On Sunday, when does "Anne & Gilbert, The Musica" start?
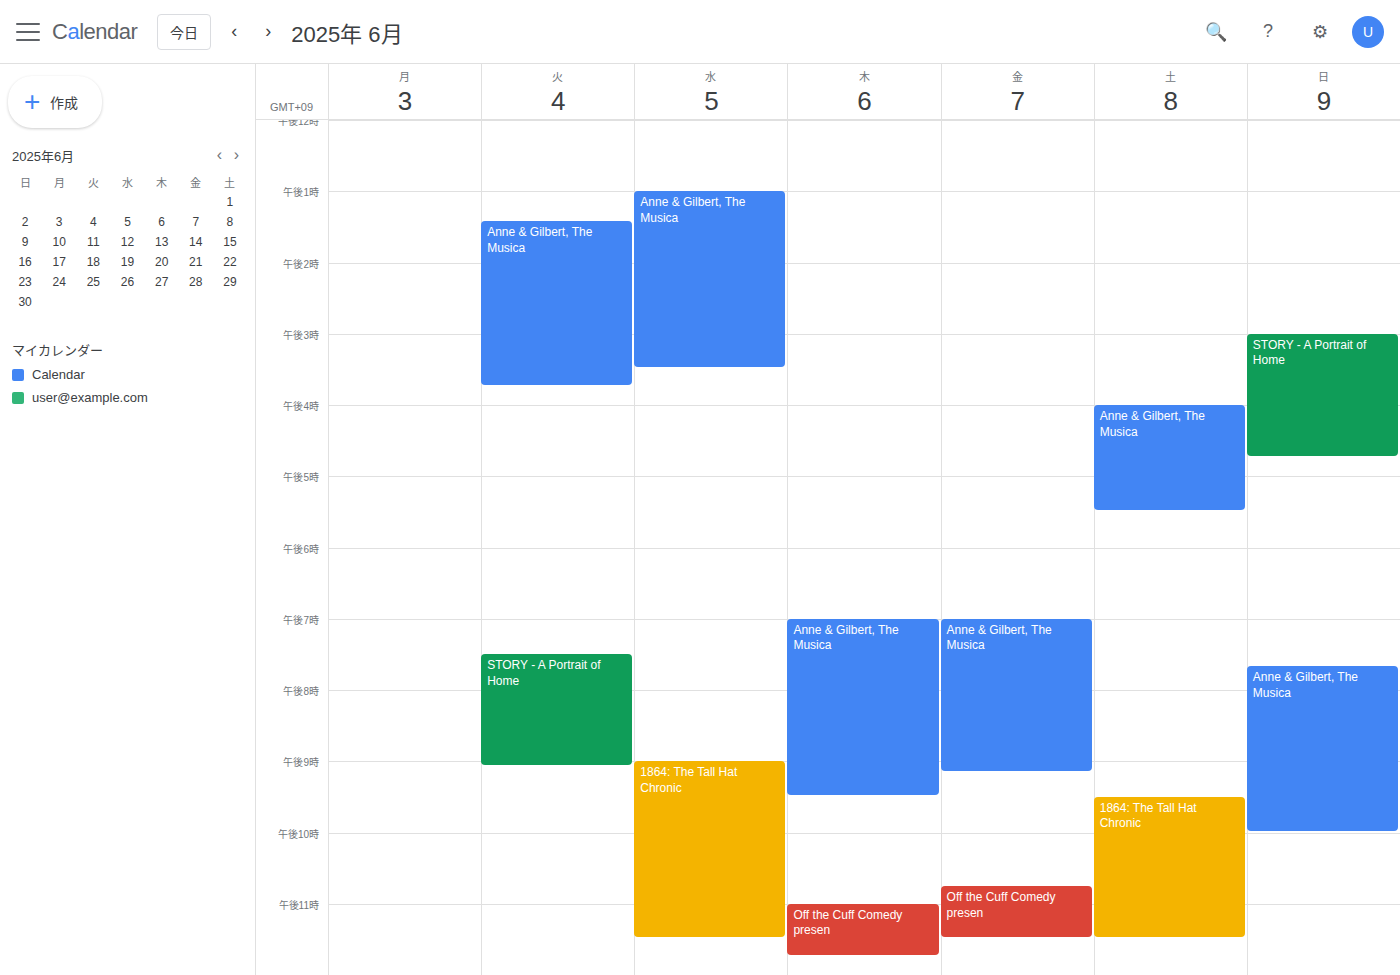
7:40 PM